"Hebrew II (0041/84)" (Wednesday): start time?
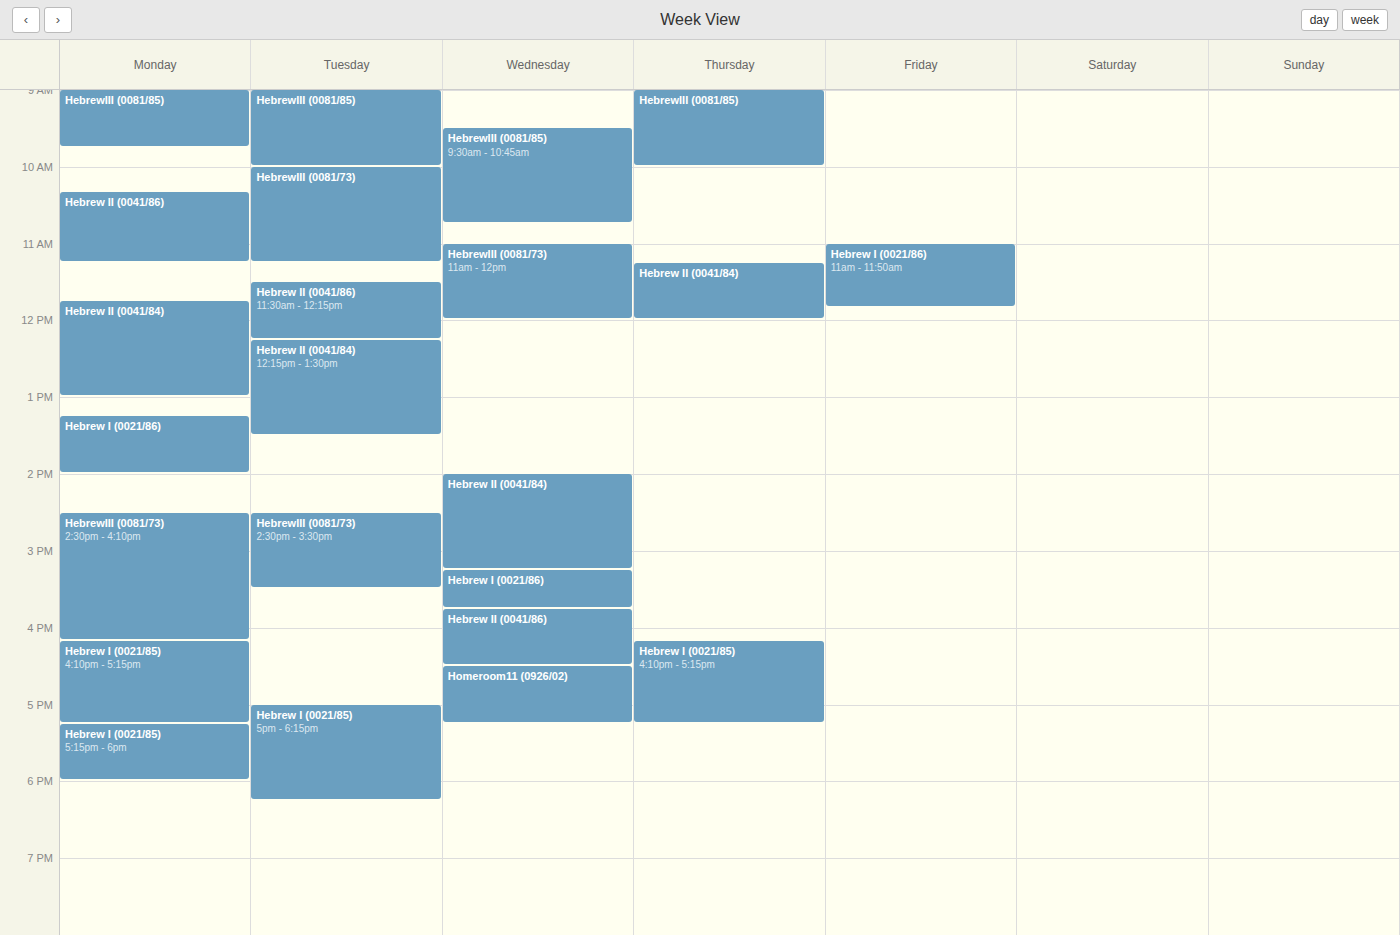
2:00 PM